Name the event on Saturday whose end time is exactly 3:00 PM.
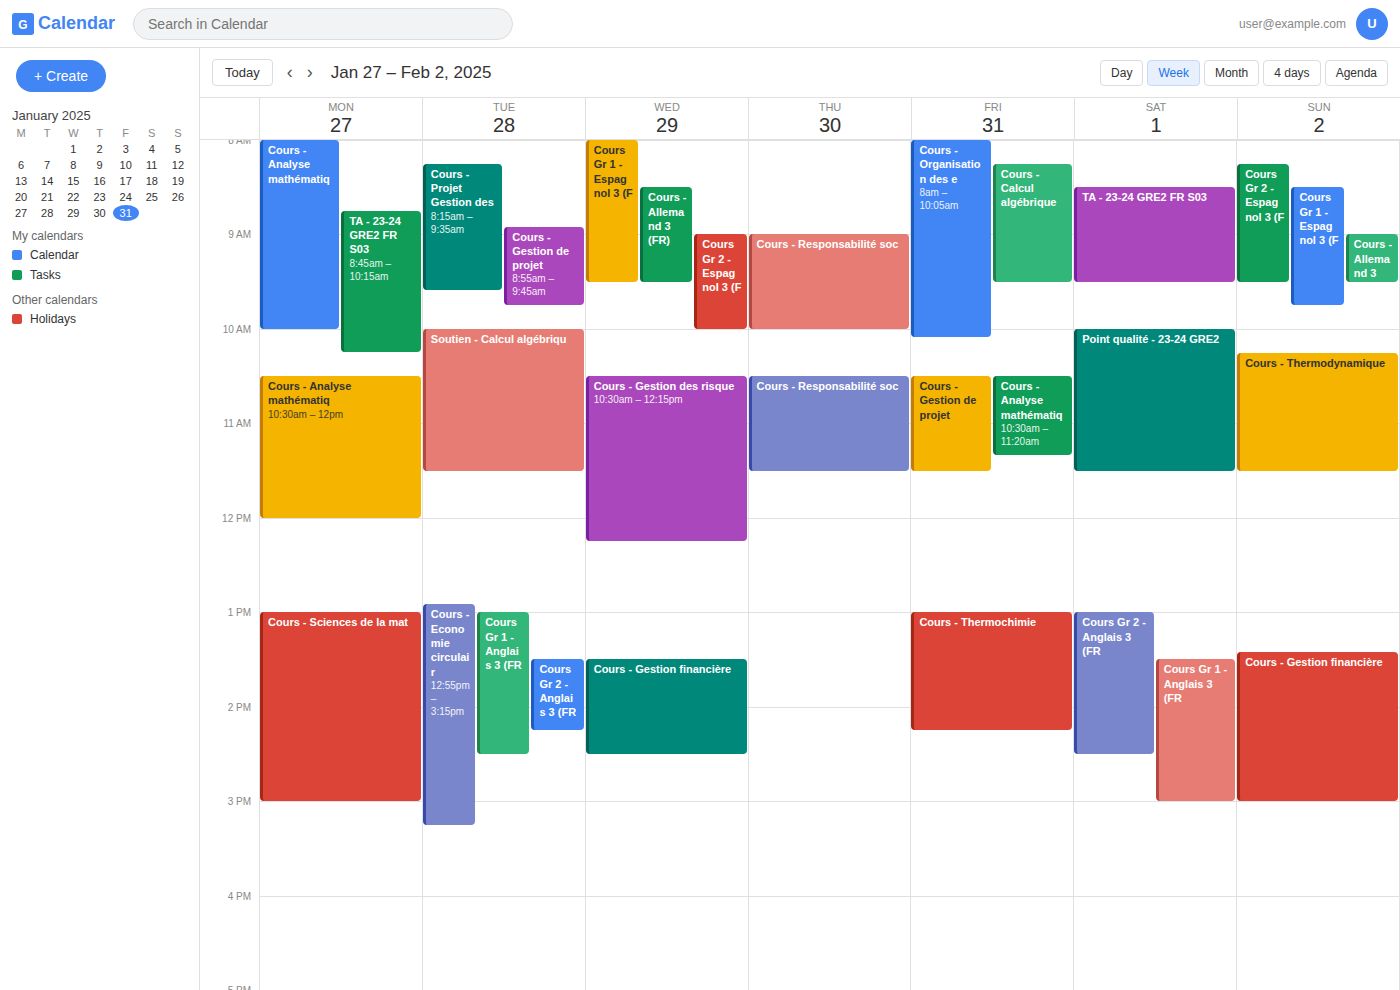
"Cours Gr 1 - Anglais 3 (FR"